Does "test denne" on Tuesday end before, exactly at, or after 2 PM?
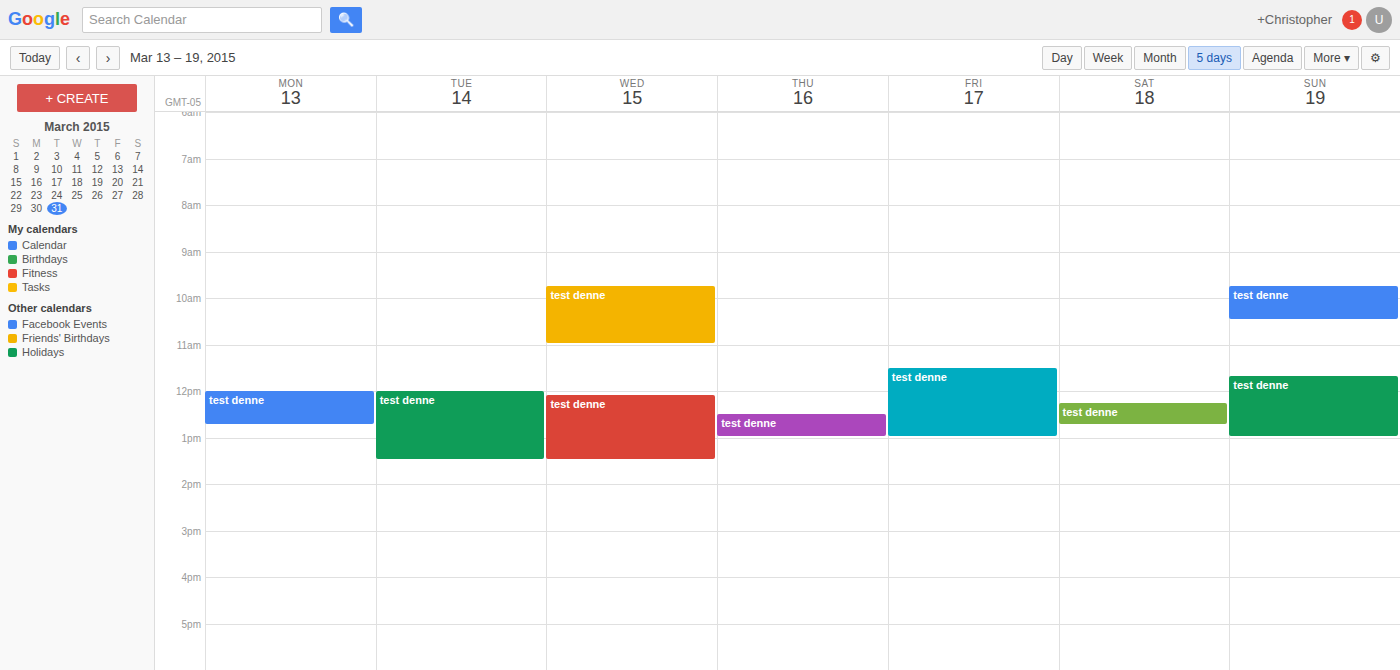
1:30 PM -- before 2 PM, 30 minutes above the 2 PM line.